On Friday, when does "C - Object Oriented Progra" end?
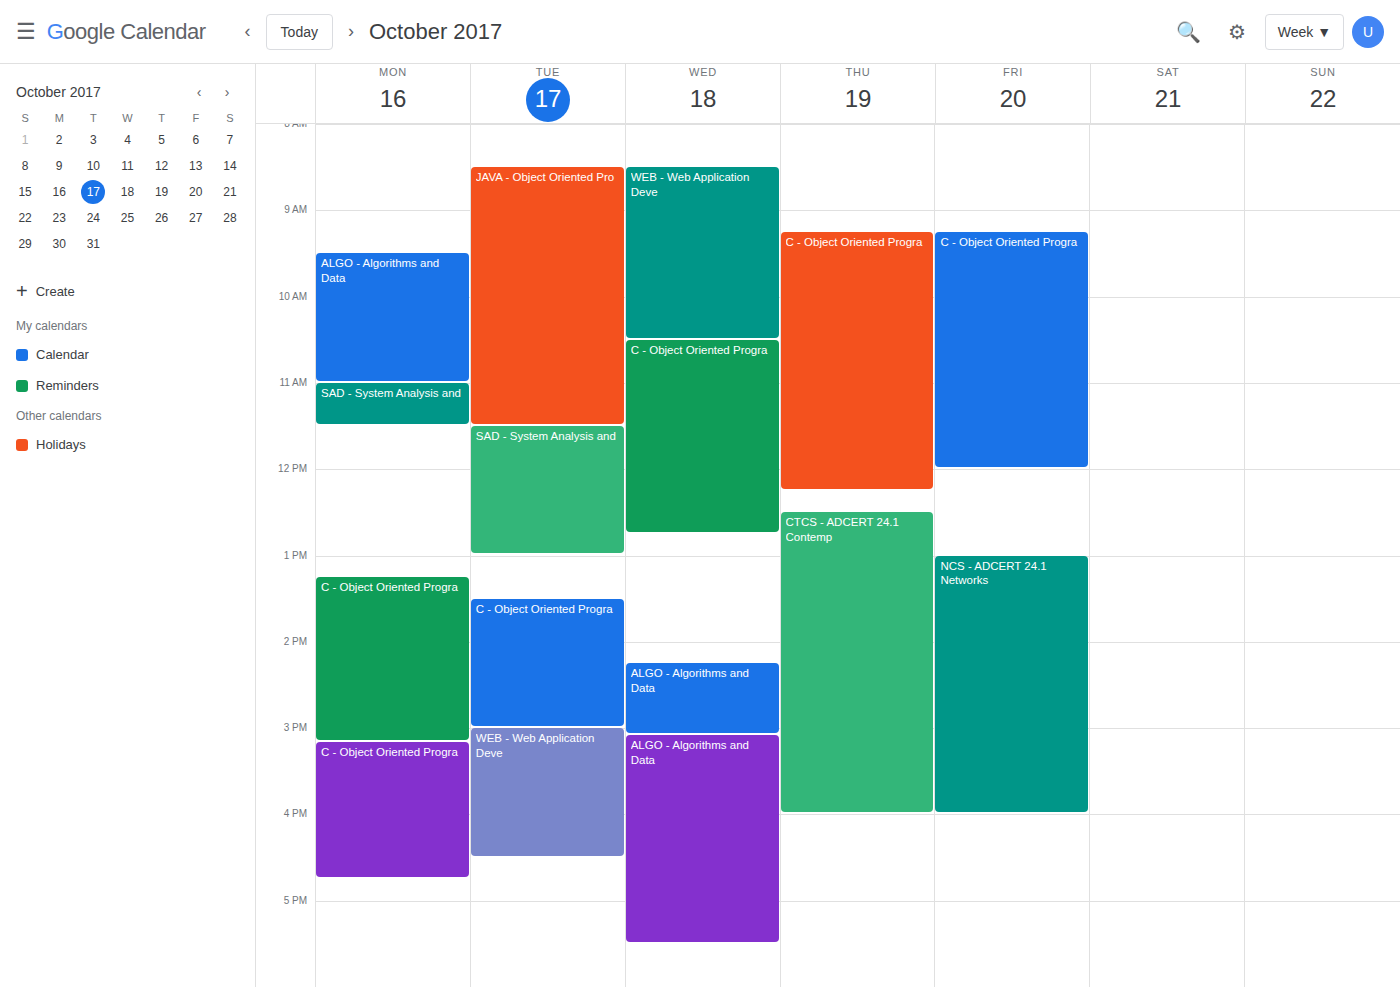
12:00 PM